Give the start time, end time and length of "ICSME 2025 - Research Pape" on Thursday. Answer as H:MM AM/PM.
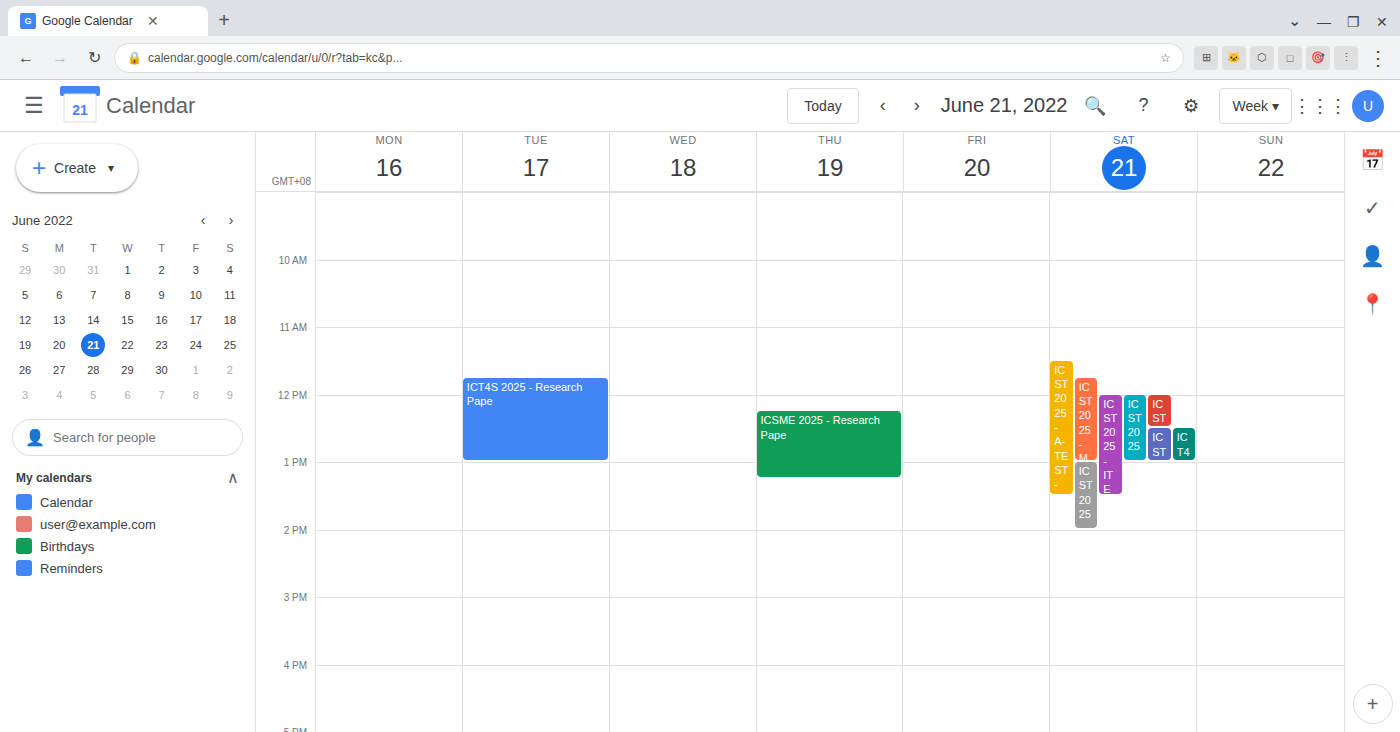
12:15 PM to 1:15 PM, 1 hour